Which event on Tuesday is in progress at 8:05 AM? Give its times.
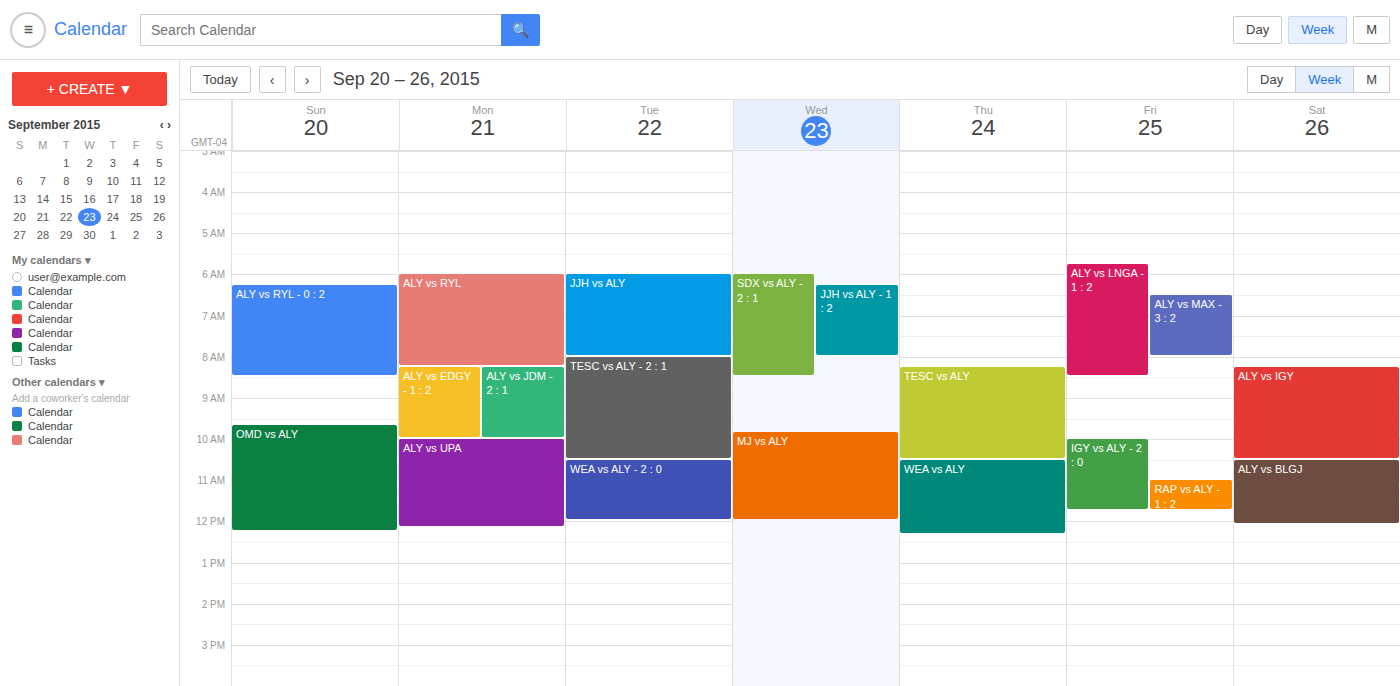
"TESC vs ALY - 2 : 1", 8:00 AM to 10:30 AM